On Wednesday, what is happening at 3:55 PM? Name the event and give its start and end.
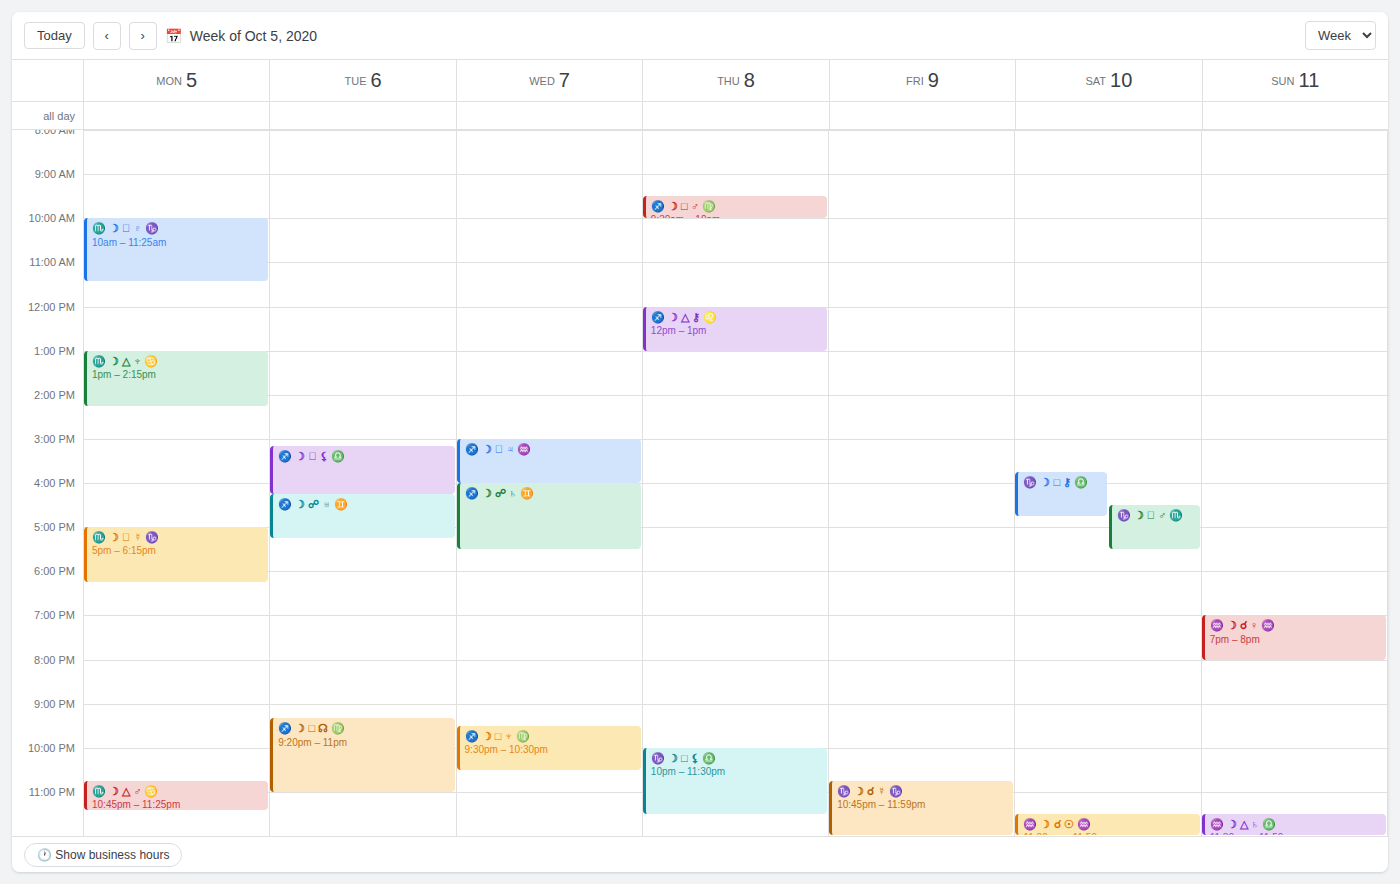
"♐️ ☽ ⚹ ♃ ♒️", 3:00 PM to 4:00 PM